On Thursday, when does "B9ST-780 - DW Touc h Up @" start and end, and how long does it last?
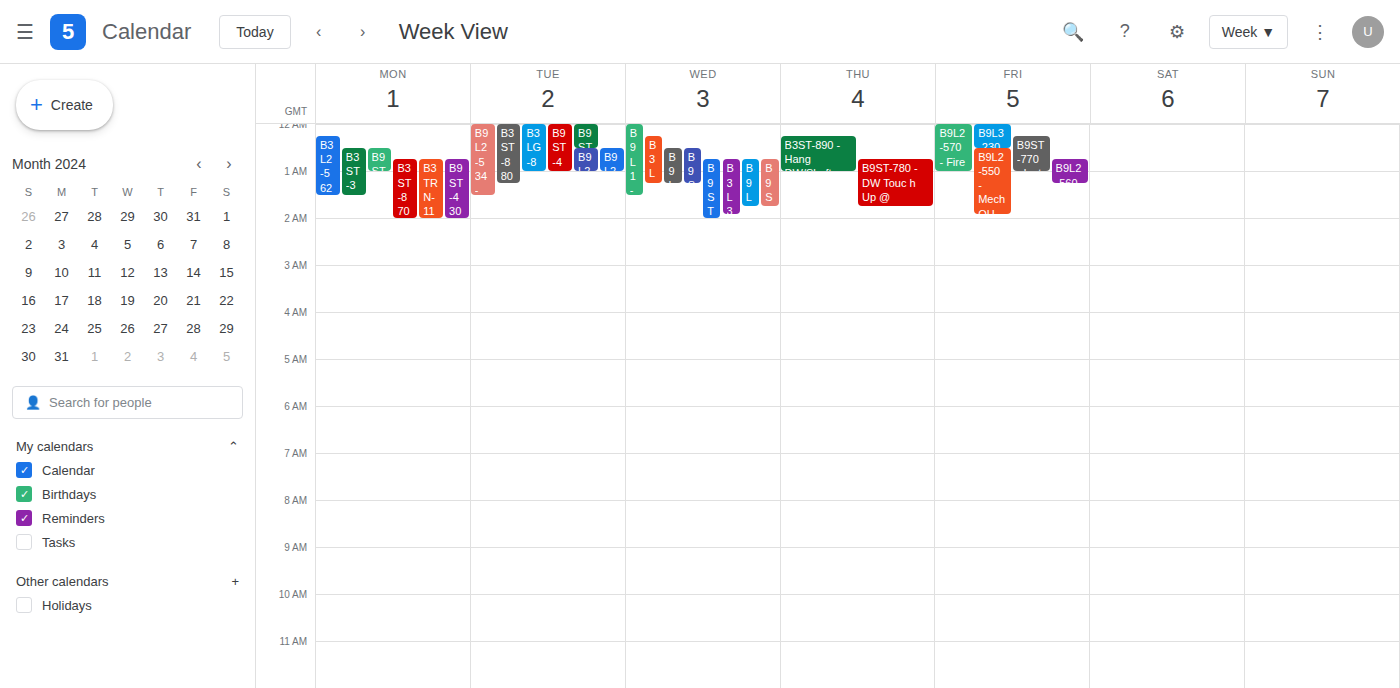
12:45 AM to 1:45 AM, 1 hour